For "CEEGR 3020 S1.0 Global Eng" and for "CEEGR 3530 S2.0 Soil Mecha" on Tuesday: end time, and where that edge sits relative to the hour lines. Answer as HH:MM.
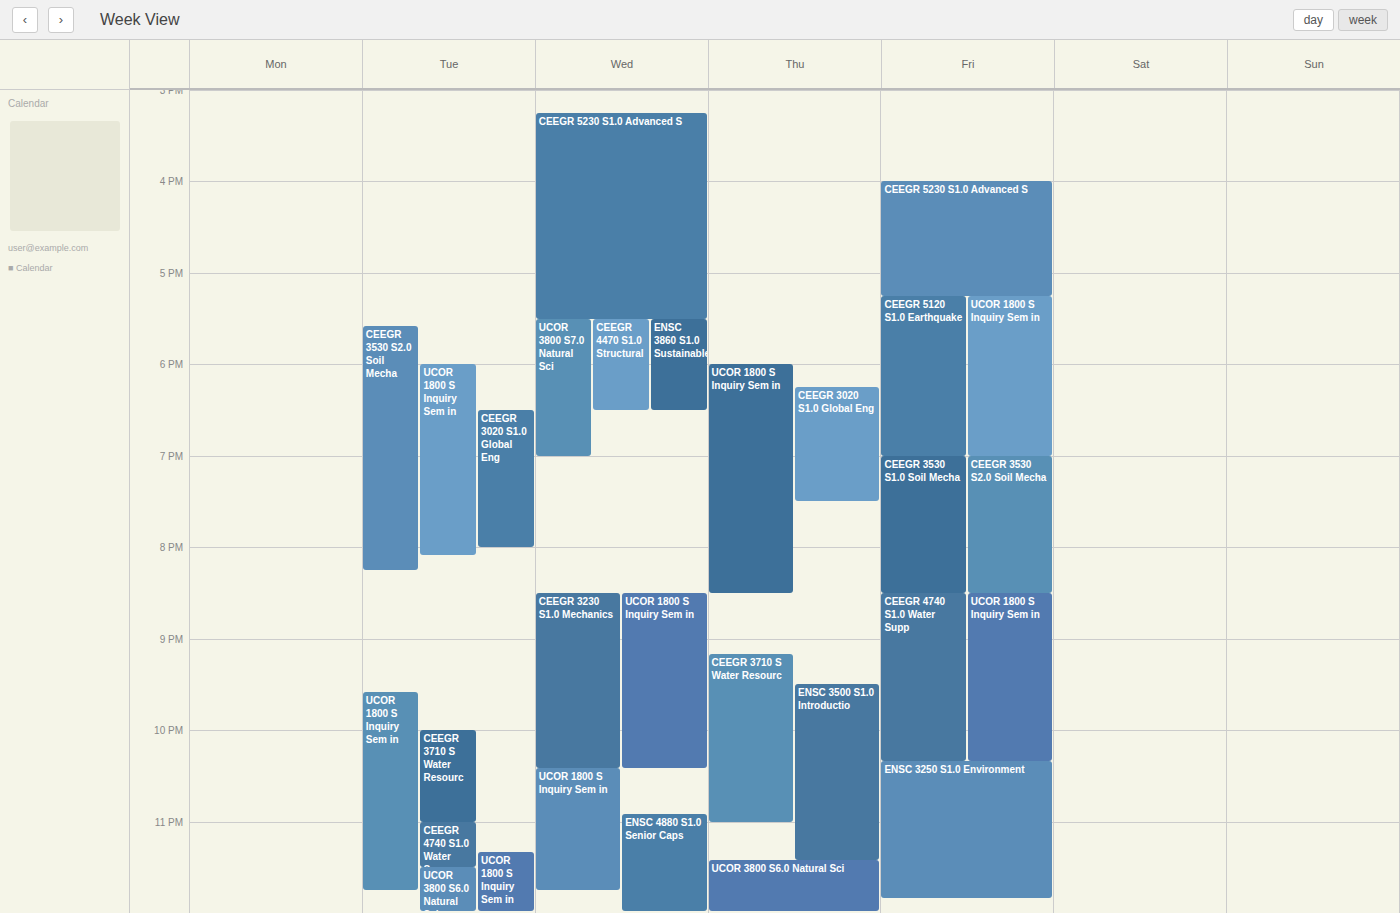
"CEEGR 3020 S1.0 Global Eng": 20:00, exactly on the 20:00 line. "CEEGR 3530 S2.0 Soil Mecha": 20:15, neither: a quarter of the way from the 20:00 line to the 21:00 line.